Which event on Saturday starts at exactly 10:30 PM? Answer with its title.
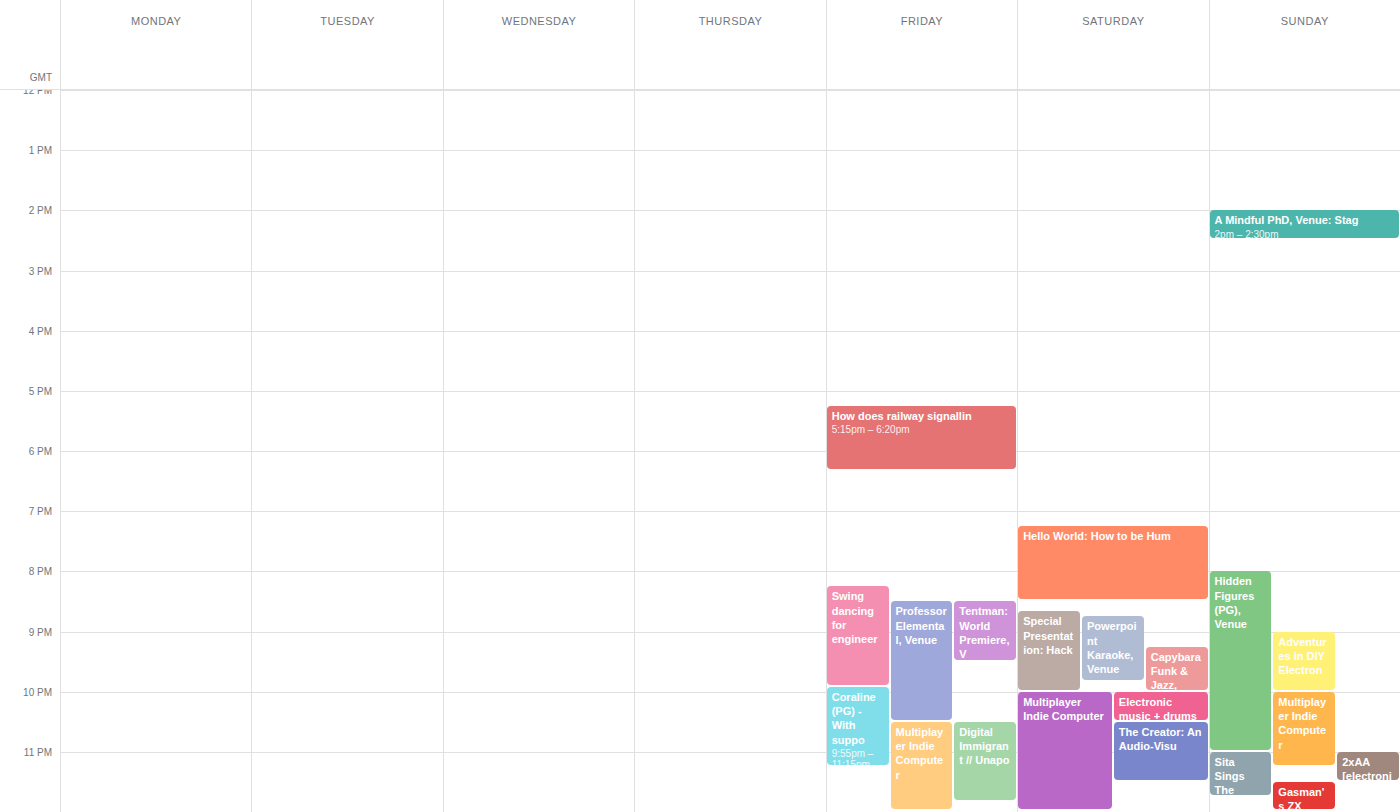
"The Creator: An Audio-Visu"